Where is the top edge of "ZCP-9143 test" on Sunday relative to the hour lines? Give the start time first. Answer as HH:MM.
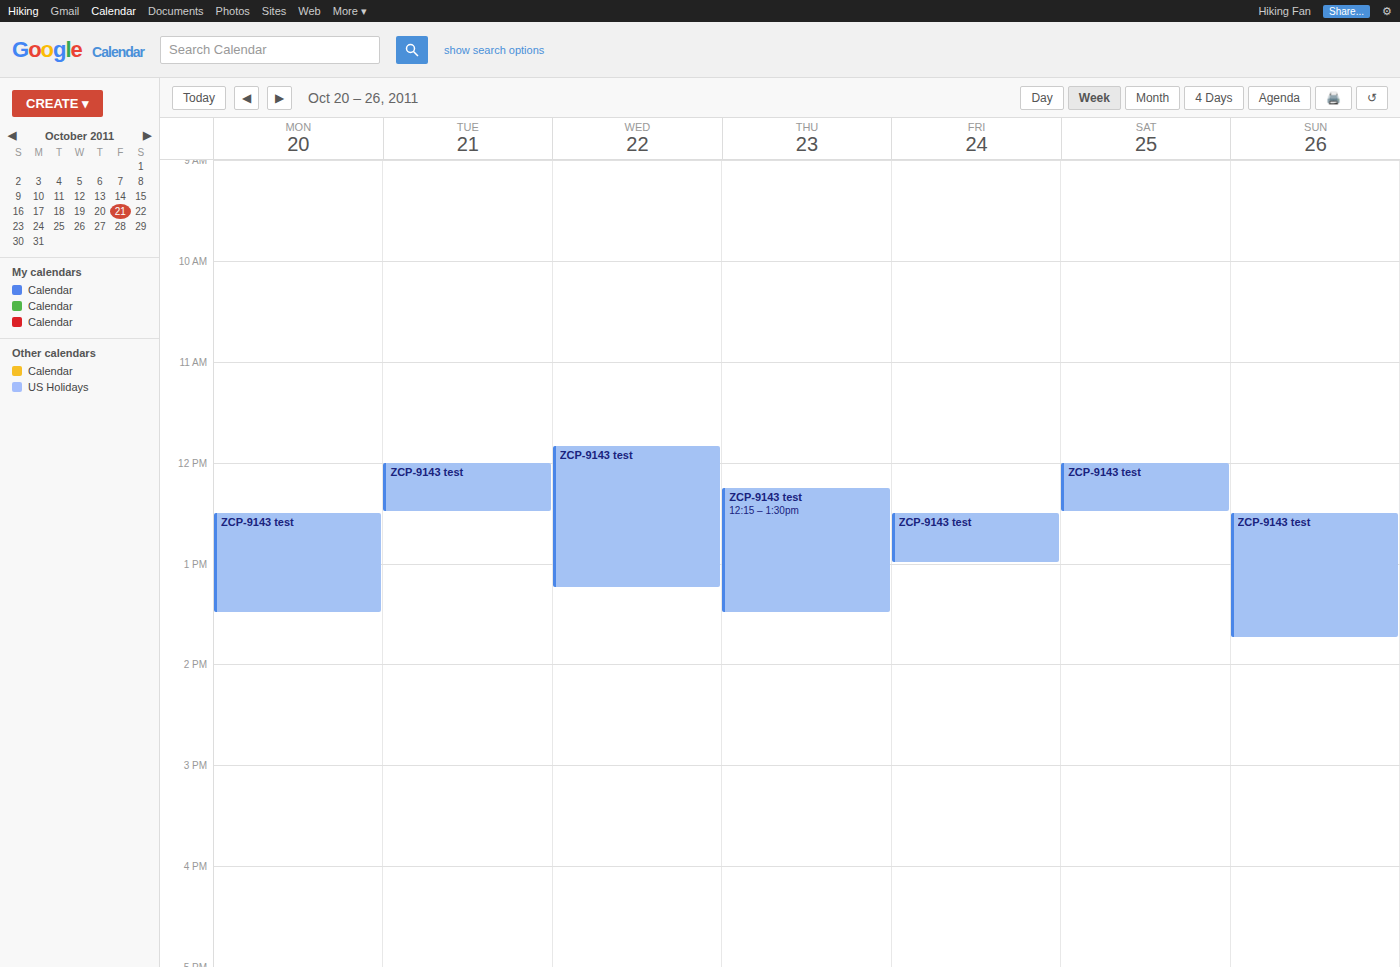
12:30 -- halfway between the 12:00 and 13:00 lines.